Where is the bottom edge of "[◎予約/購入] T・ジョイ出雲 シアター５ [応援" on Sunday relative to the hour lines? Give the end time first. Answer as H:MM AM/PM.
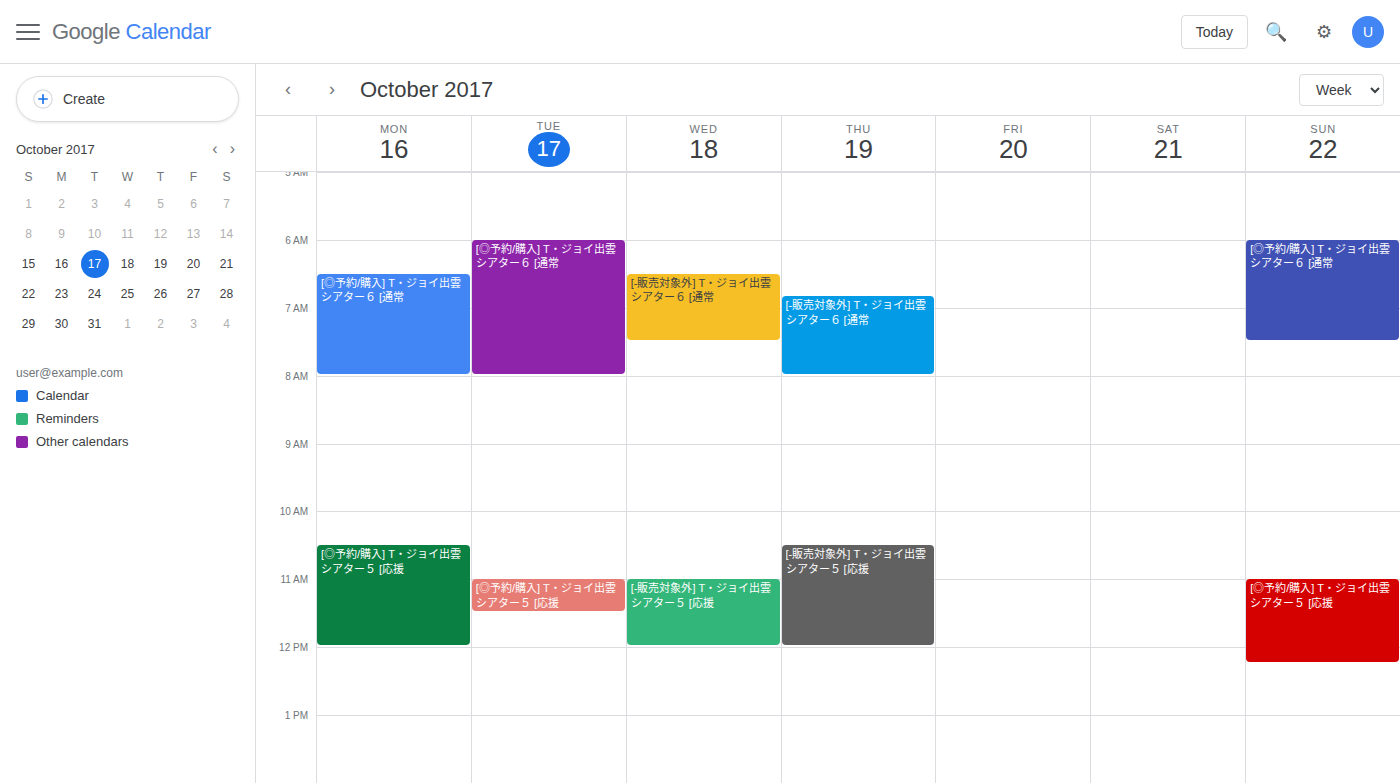
12:15 PM -- neither: a quarter of the way from the 12 PM line to the 1 PM line.